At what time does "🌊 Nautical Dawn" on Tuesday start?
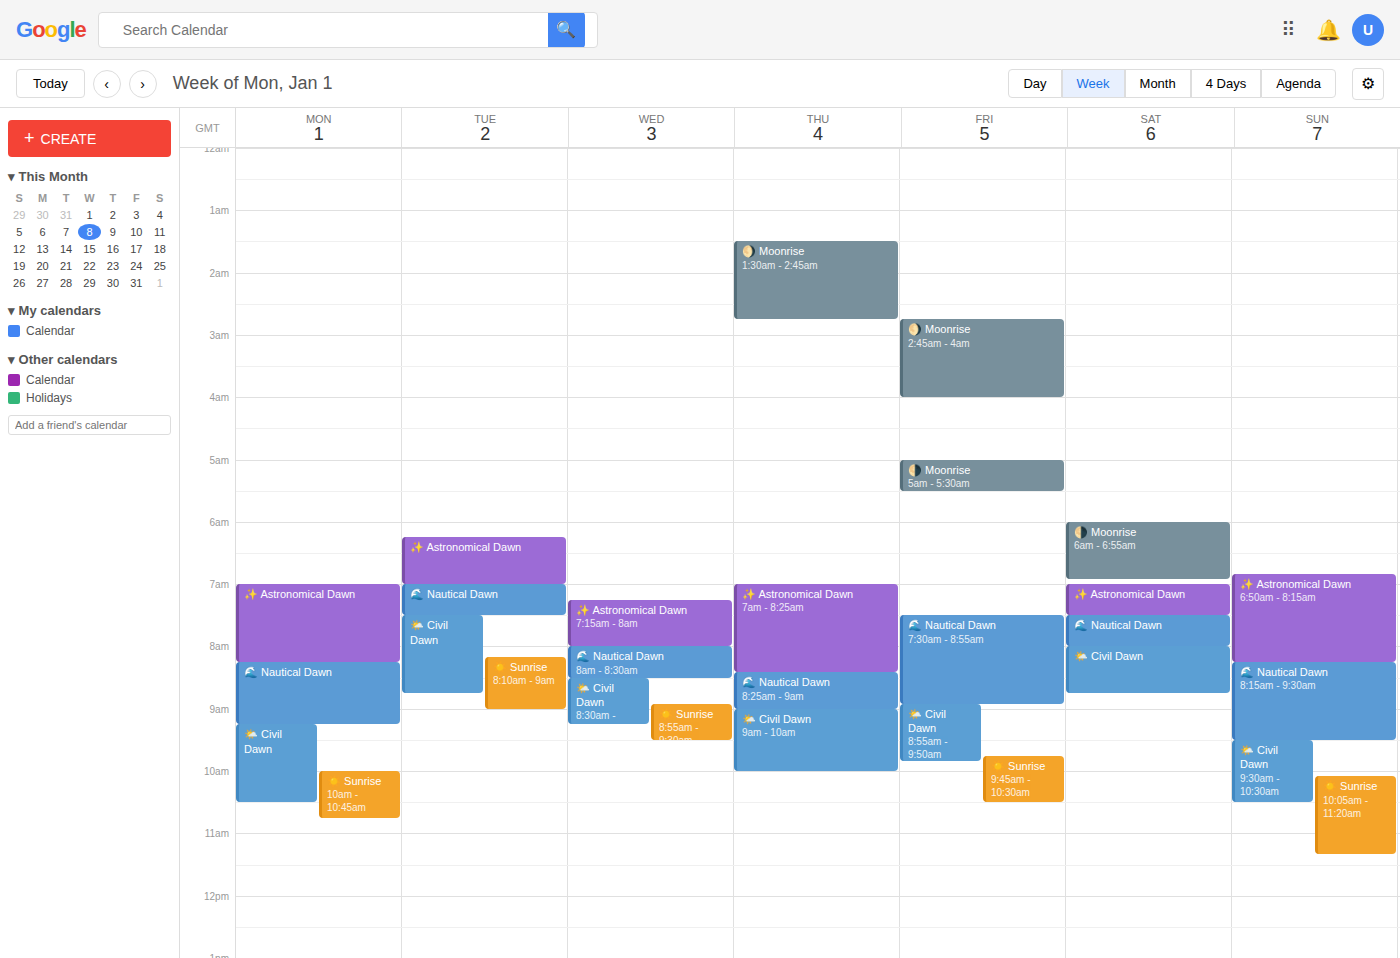
7:00 AM